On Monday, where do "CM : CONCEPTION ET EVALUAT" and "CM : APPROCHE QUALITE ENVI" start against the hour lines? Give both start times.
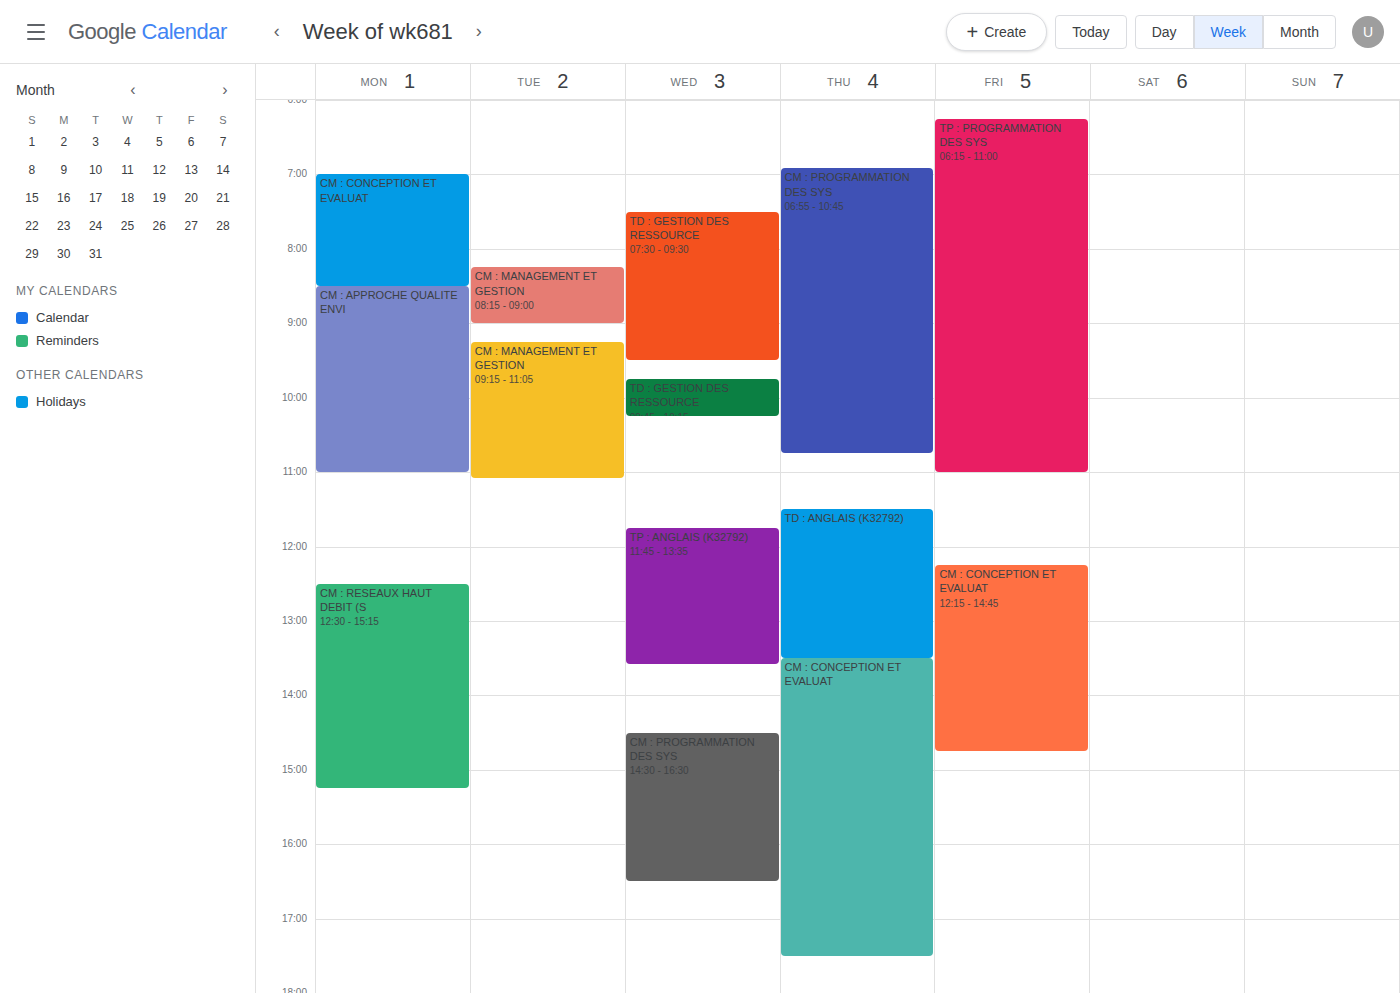
"CM : CONCEPTION ET EVALUAT": 07:00, exactly on the 07:00 line. "CM : APPROCHE QUALITE ENVI": 08:30, halfway between the 08:00 and 09:00 lines.